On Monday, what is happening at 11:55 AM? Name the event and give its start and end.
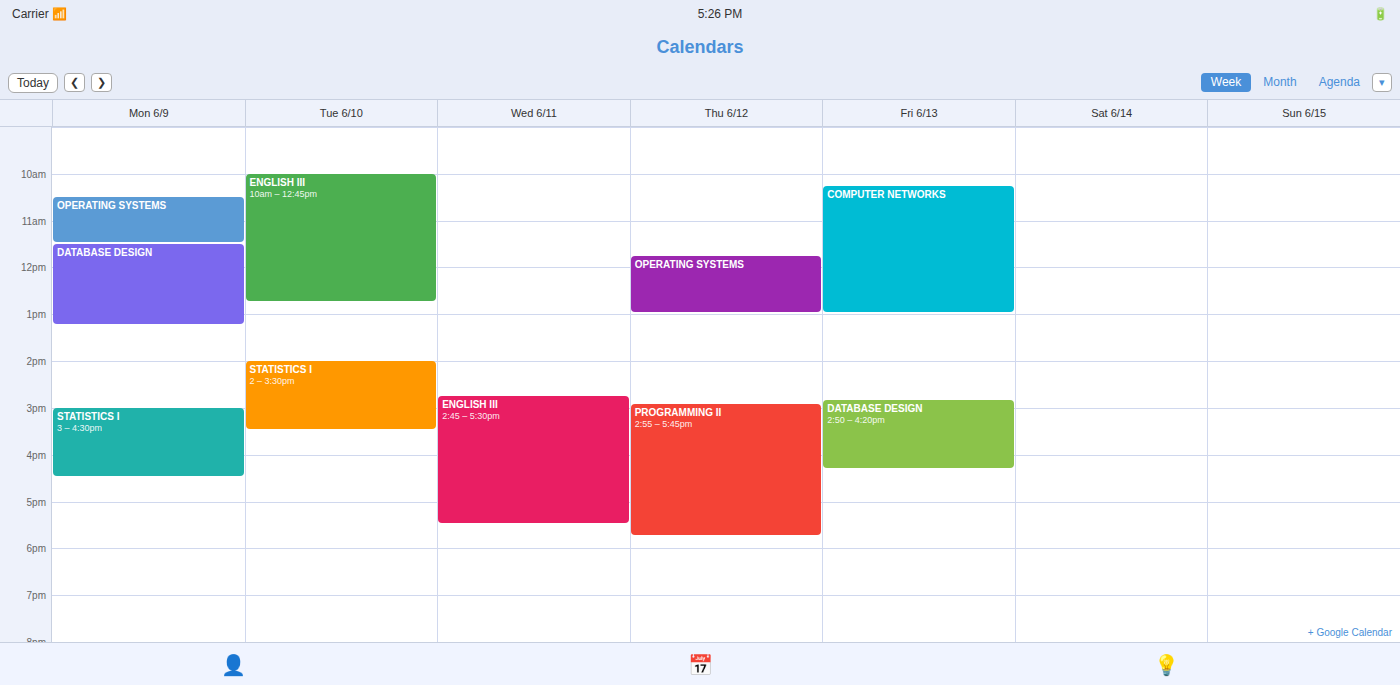
"DATABASE DESIGN", 11:30 AM to 1:15 PM